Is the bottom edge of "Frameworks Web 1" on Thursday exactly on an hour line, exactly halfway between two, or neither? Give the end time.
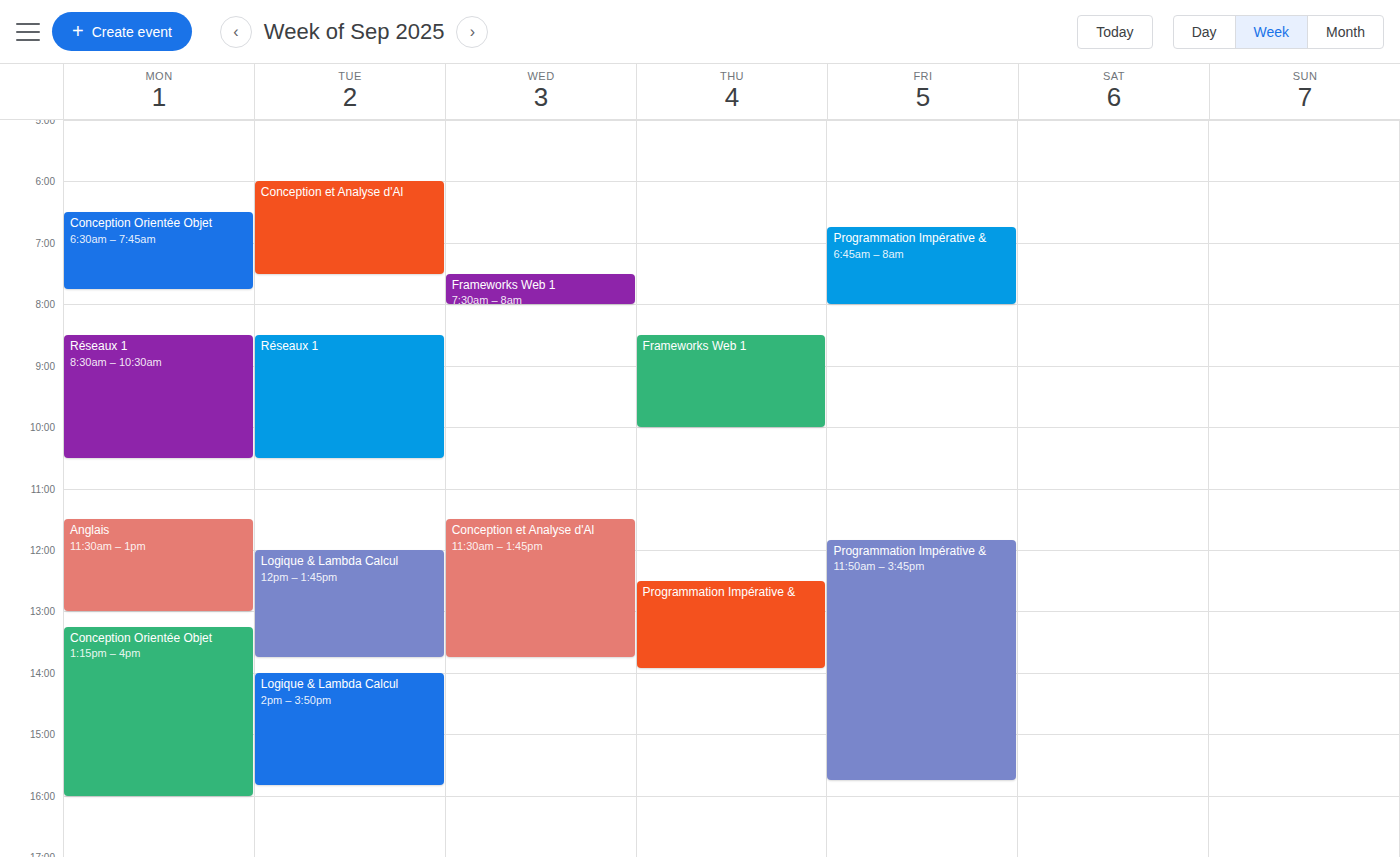
10:00 AM -- exactly on the 10 AM line.